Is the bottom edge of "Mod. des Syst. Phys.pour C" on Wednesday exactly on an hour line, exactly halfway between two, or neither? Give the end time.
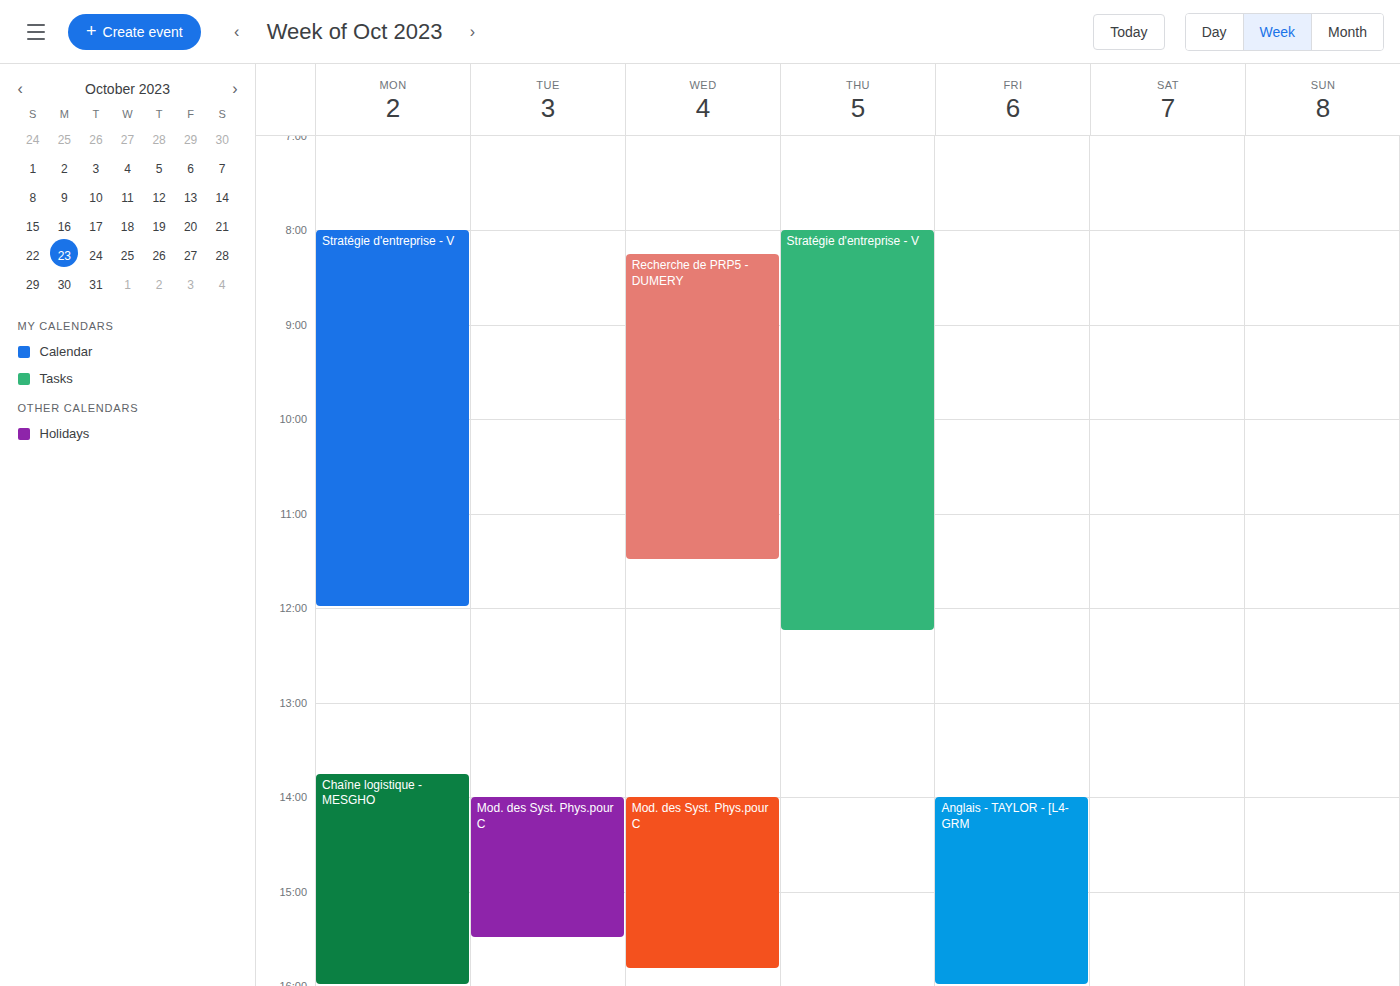
3:50 PM -- neither: 50 minutes below the 3 PM line and 10 minutes above the 4 PM line.